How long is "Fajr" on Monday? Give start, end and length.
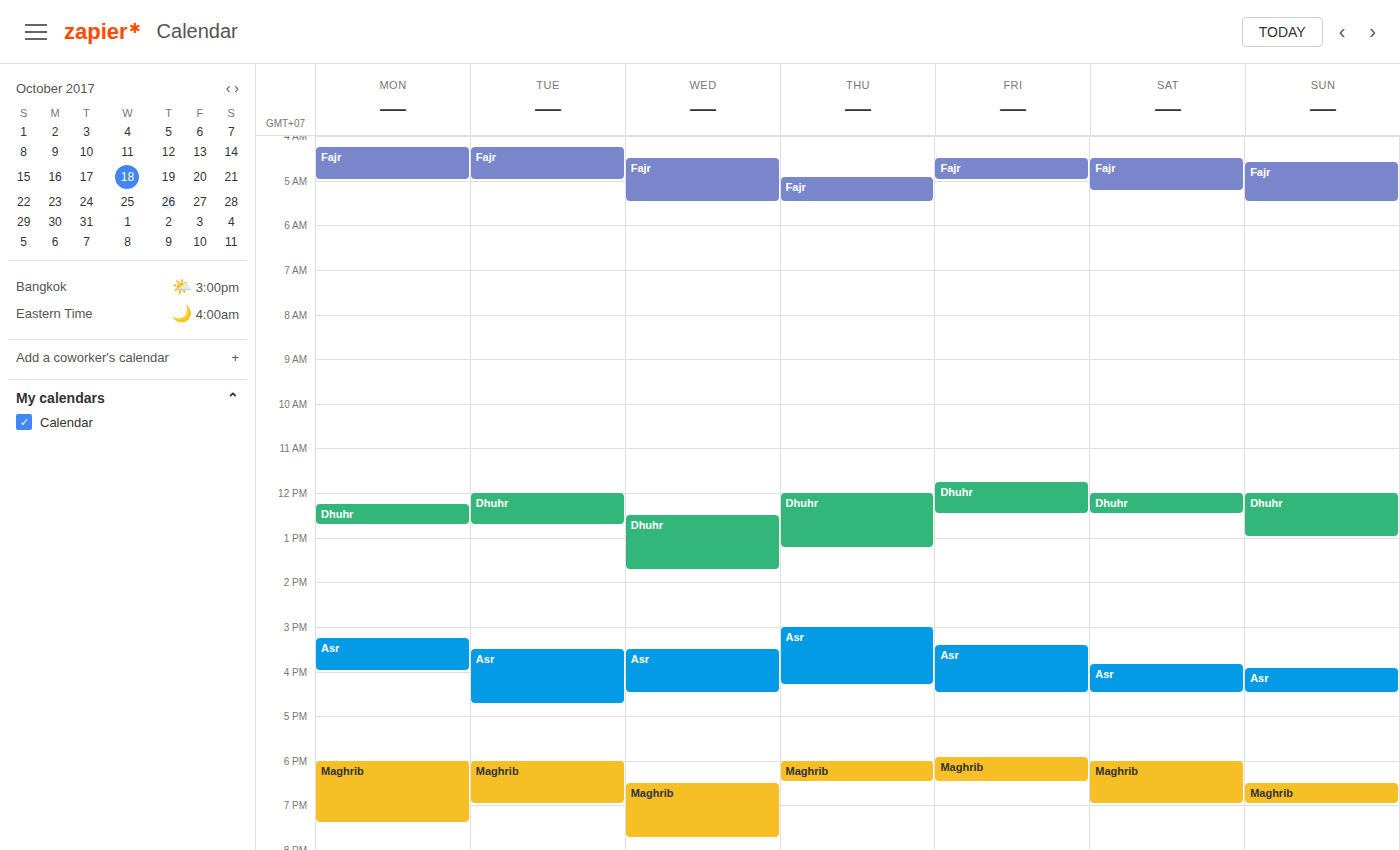
4:15 AM to 5:00 AM, 45 minutes